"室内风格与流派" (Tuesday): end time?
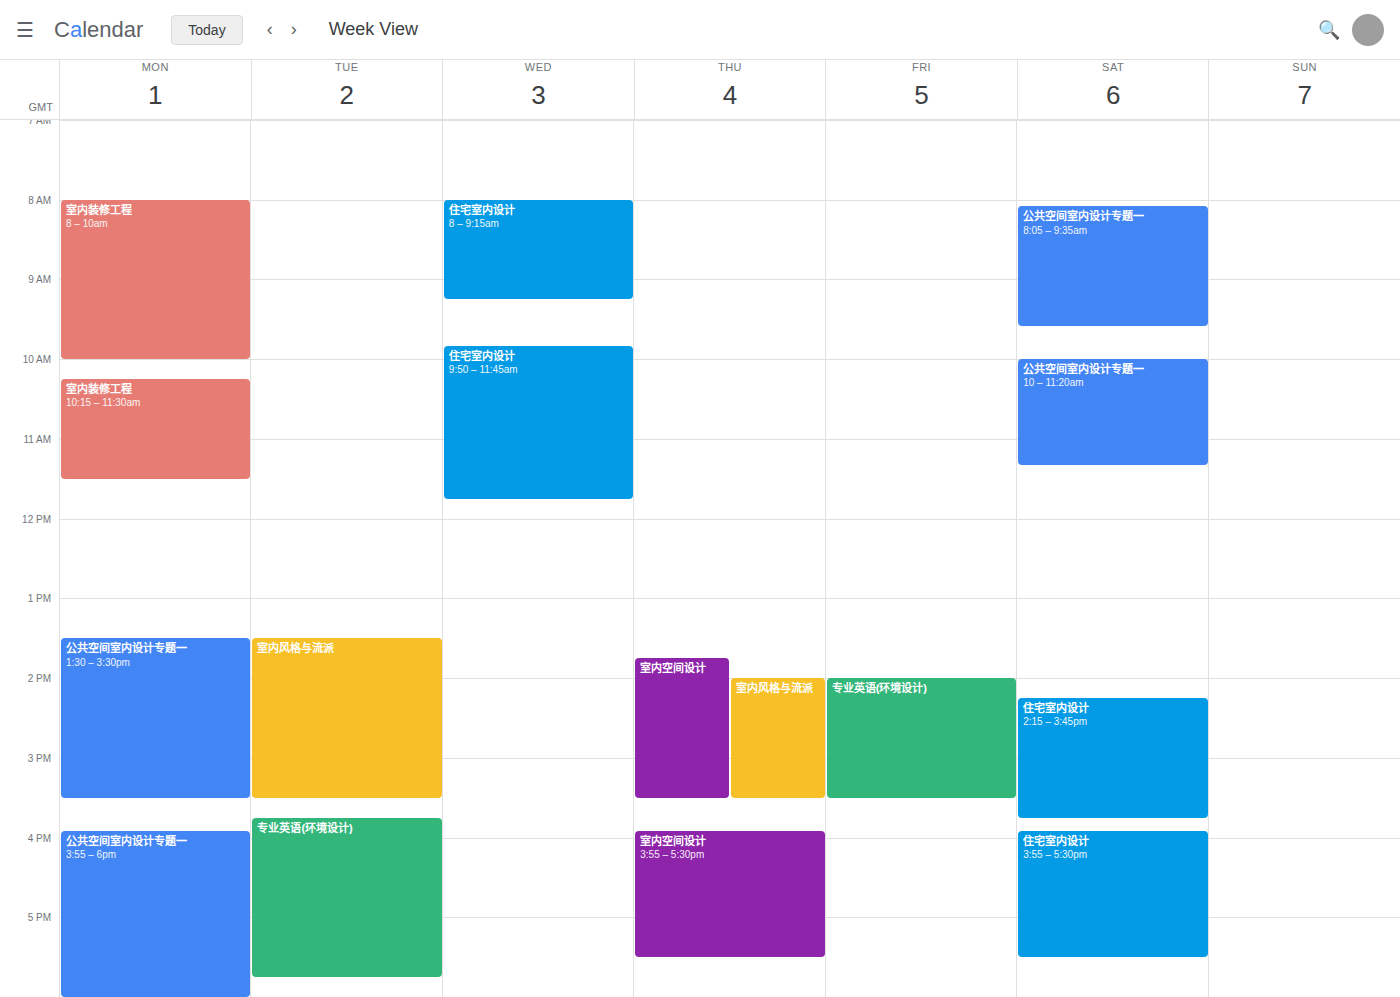
3:30 PM